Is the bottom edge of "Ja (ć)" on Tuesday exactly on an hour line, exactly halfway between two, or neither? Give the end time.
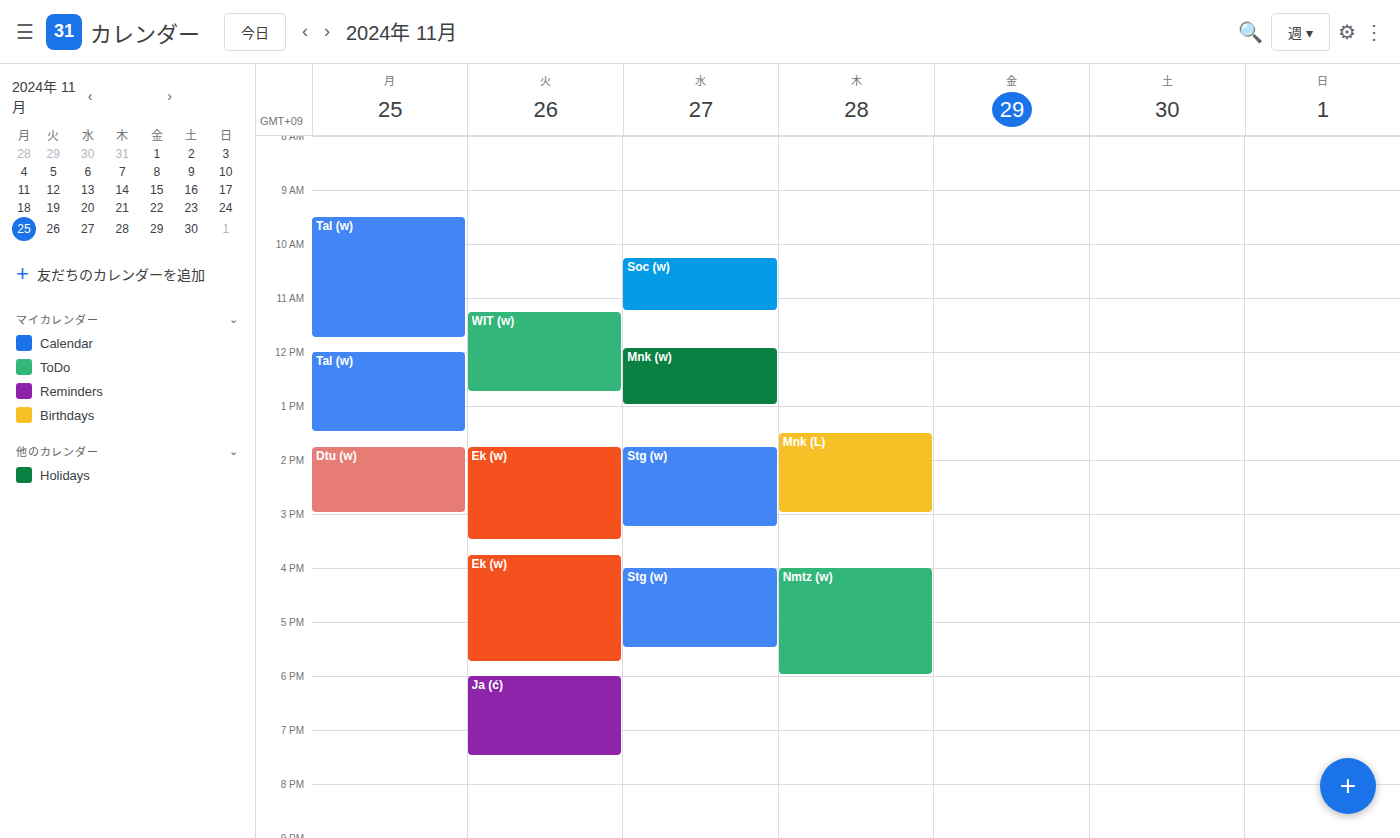
19:30 -- halfway between the 19:00 and 20:00 lines.